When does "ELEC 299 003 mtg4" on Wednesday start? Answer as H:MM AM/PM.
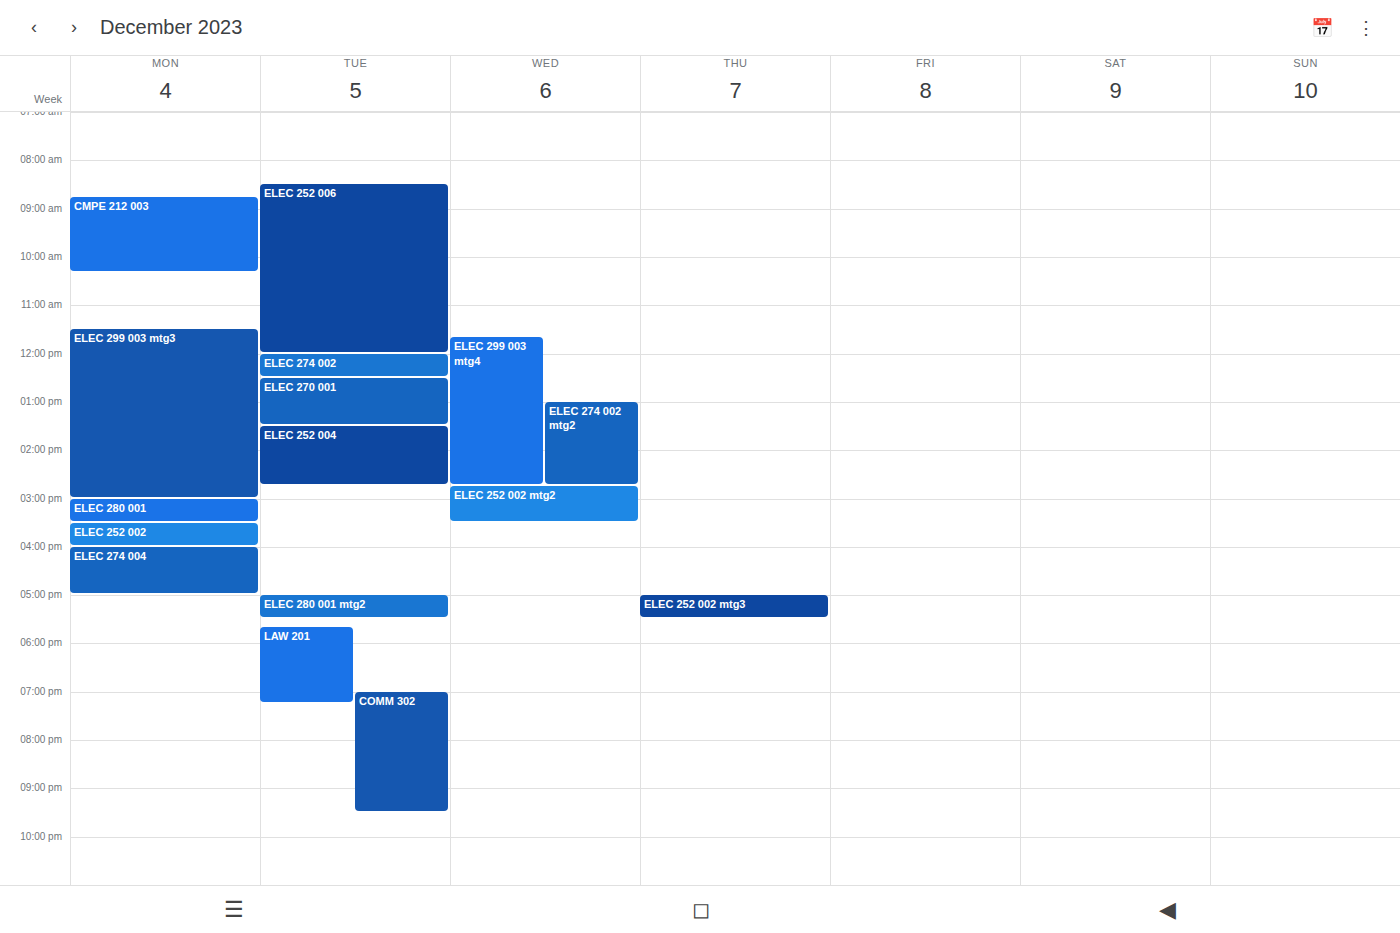
11:40 AM